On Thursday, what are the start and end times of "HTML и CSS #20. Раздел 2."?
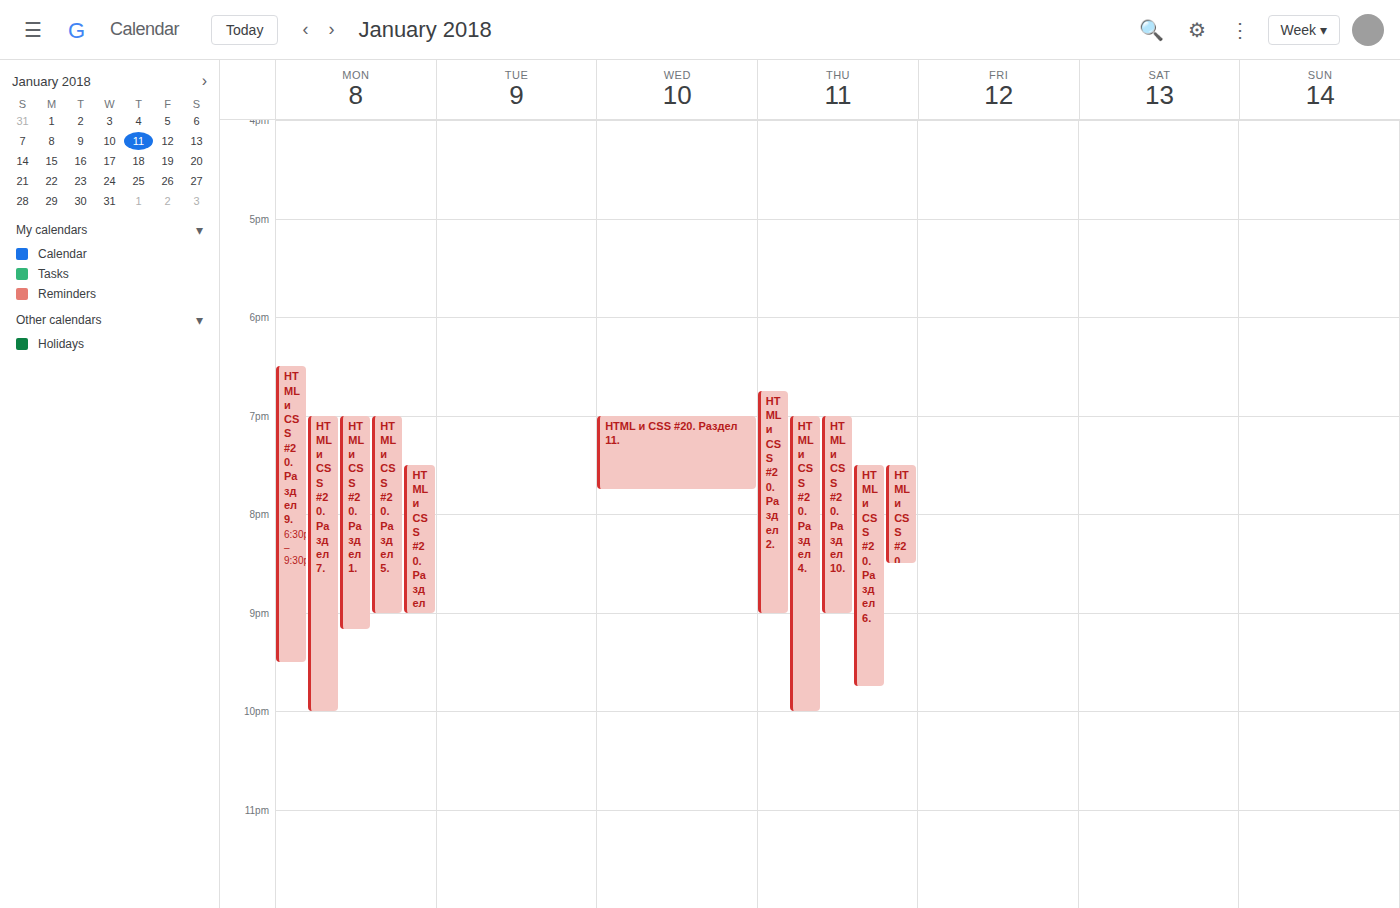
6:45 PM to 9:00 PM